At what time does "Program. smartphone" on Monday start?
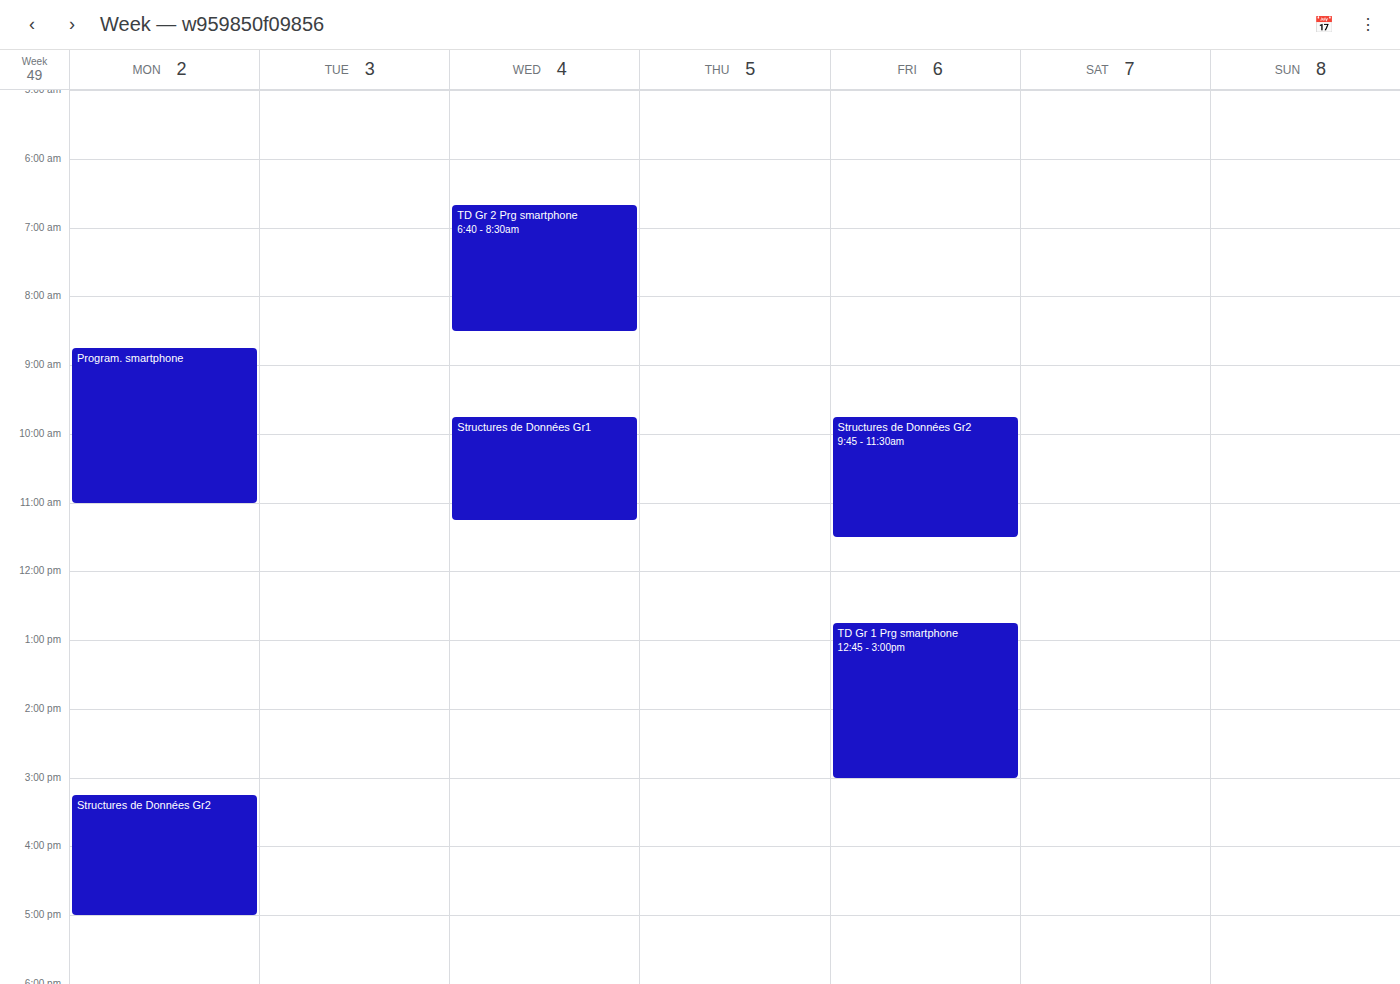
8:45 AM